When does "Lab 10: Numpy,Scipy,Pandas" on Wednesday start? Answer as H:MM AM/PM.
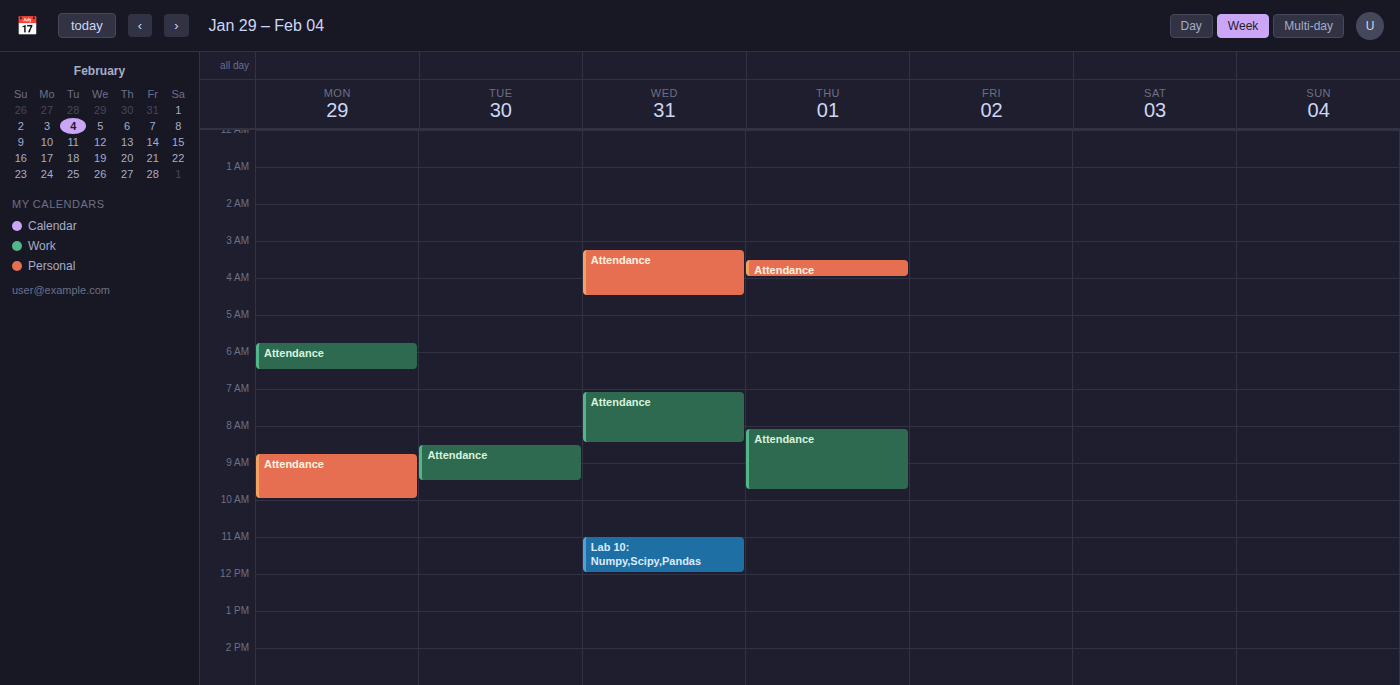
11:00 AM